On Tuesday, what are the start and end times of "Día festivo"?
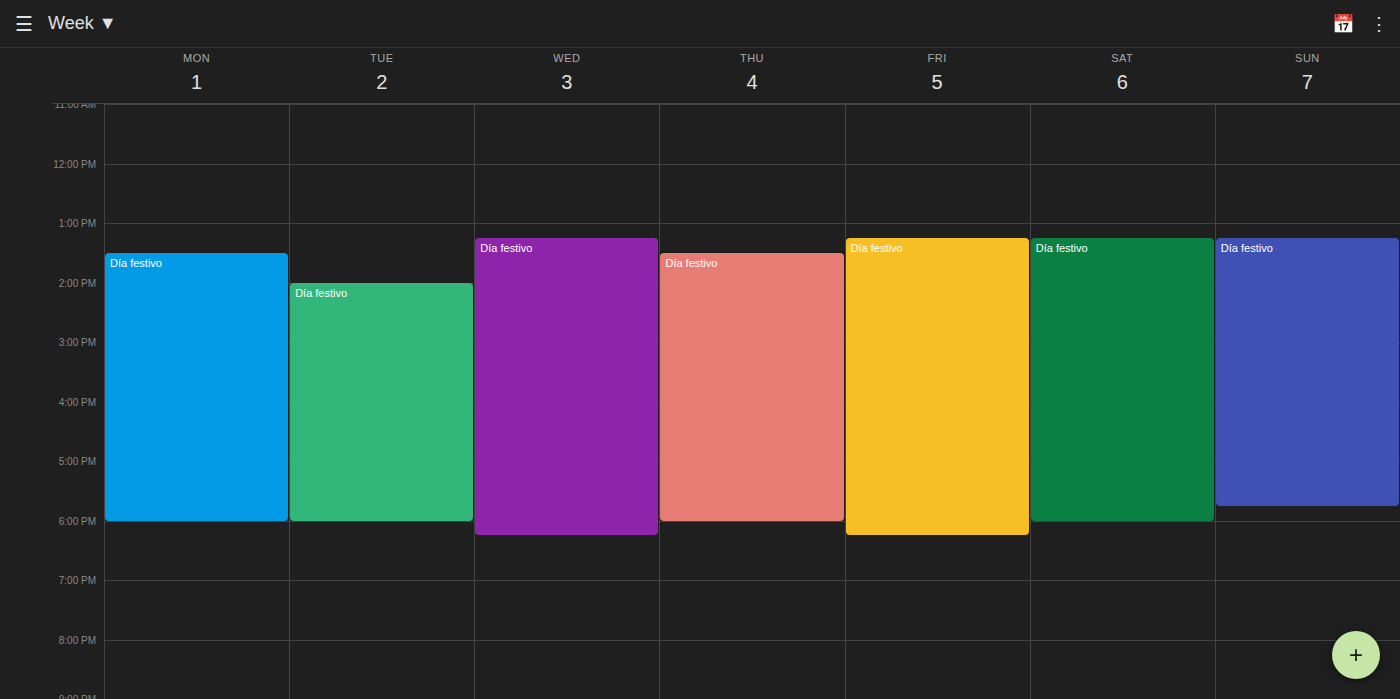
2:00 PM to 6:00 PM